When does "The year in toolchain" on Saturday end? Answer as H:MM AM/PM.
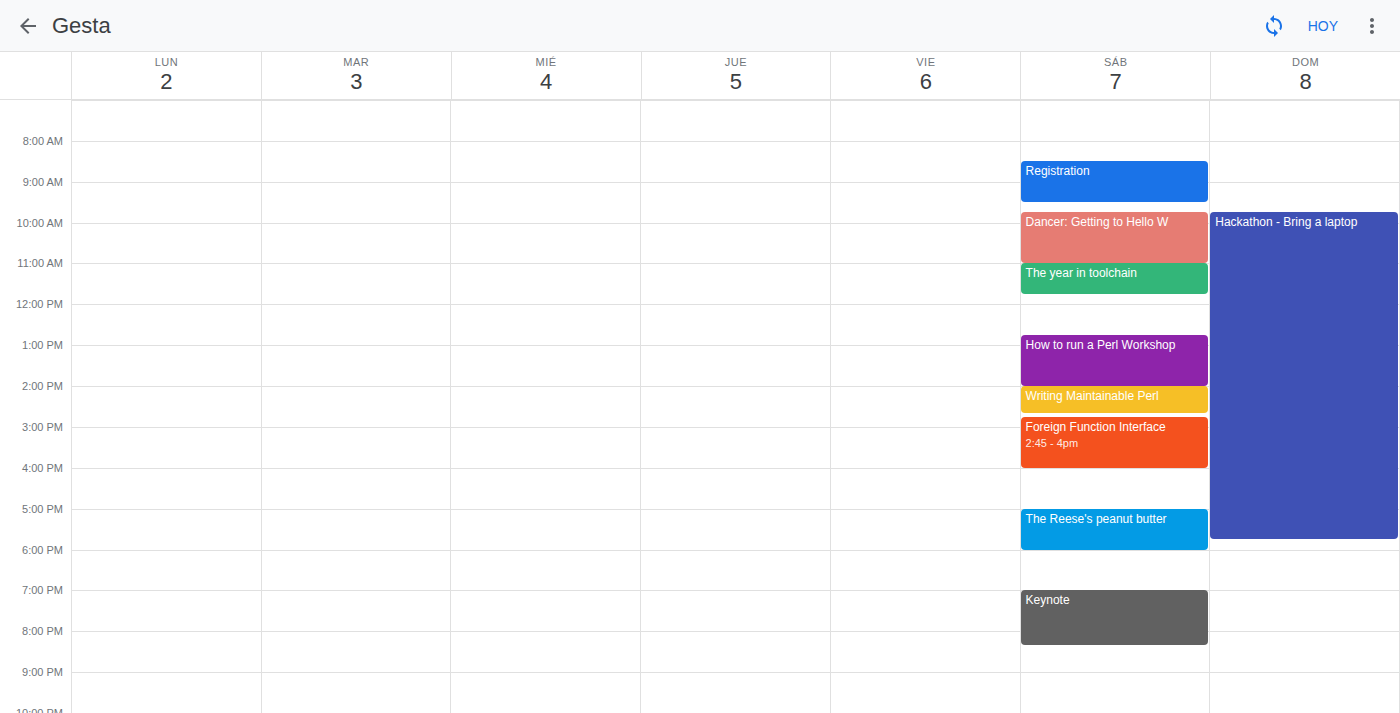
11:45 AM